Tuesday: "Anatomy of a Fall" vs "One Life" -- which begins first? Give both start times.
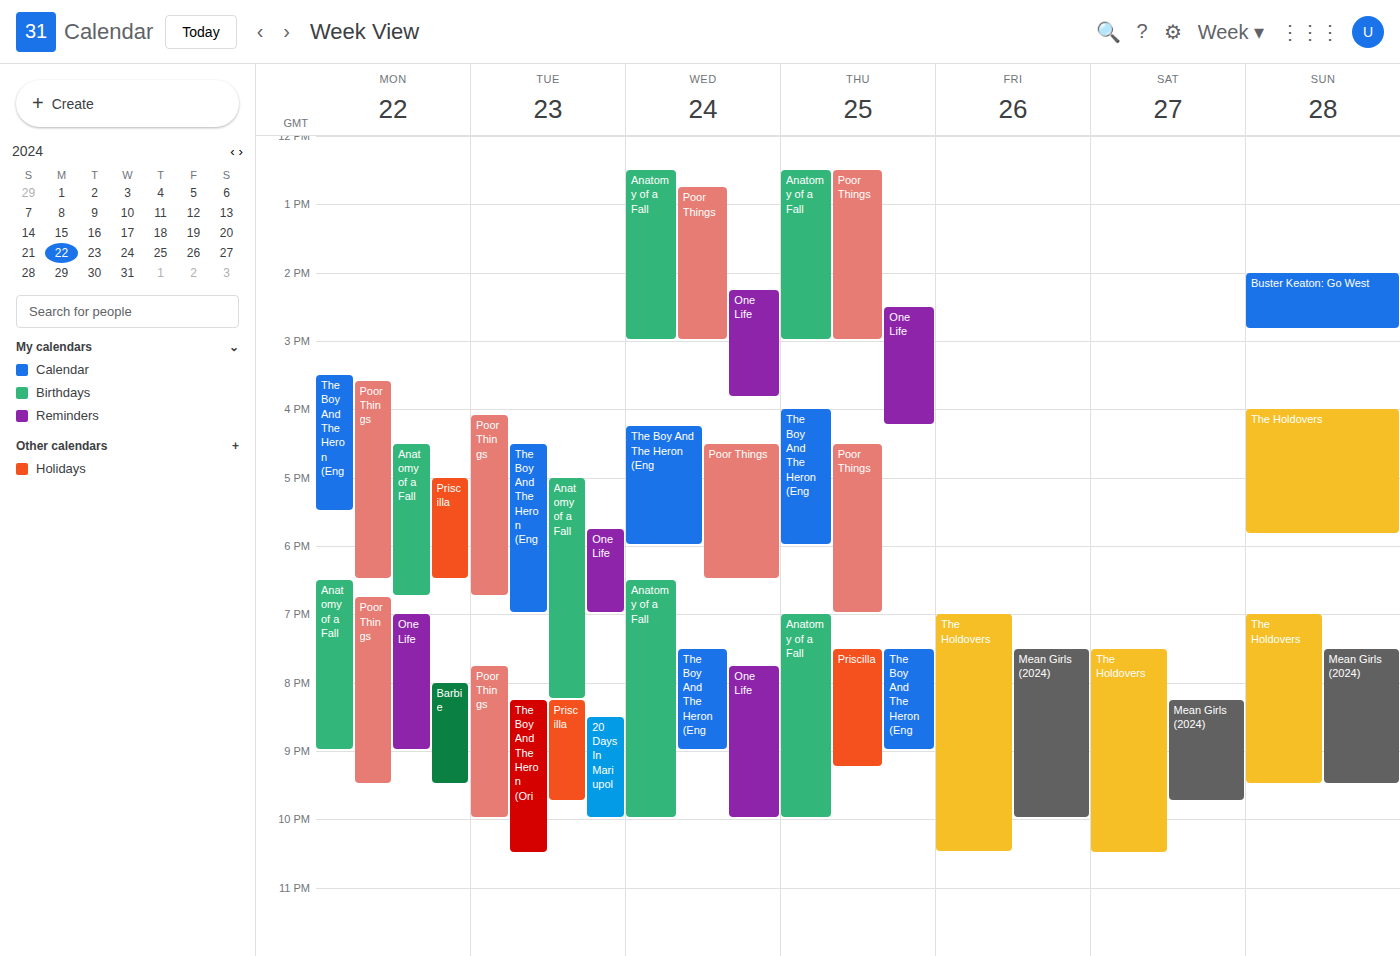
"Anatomy of a Fall" 5:00 PM; "One Life" 5:45 PM.